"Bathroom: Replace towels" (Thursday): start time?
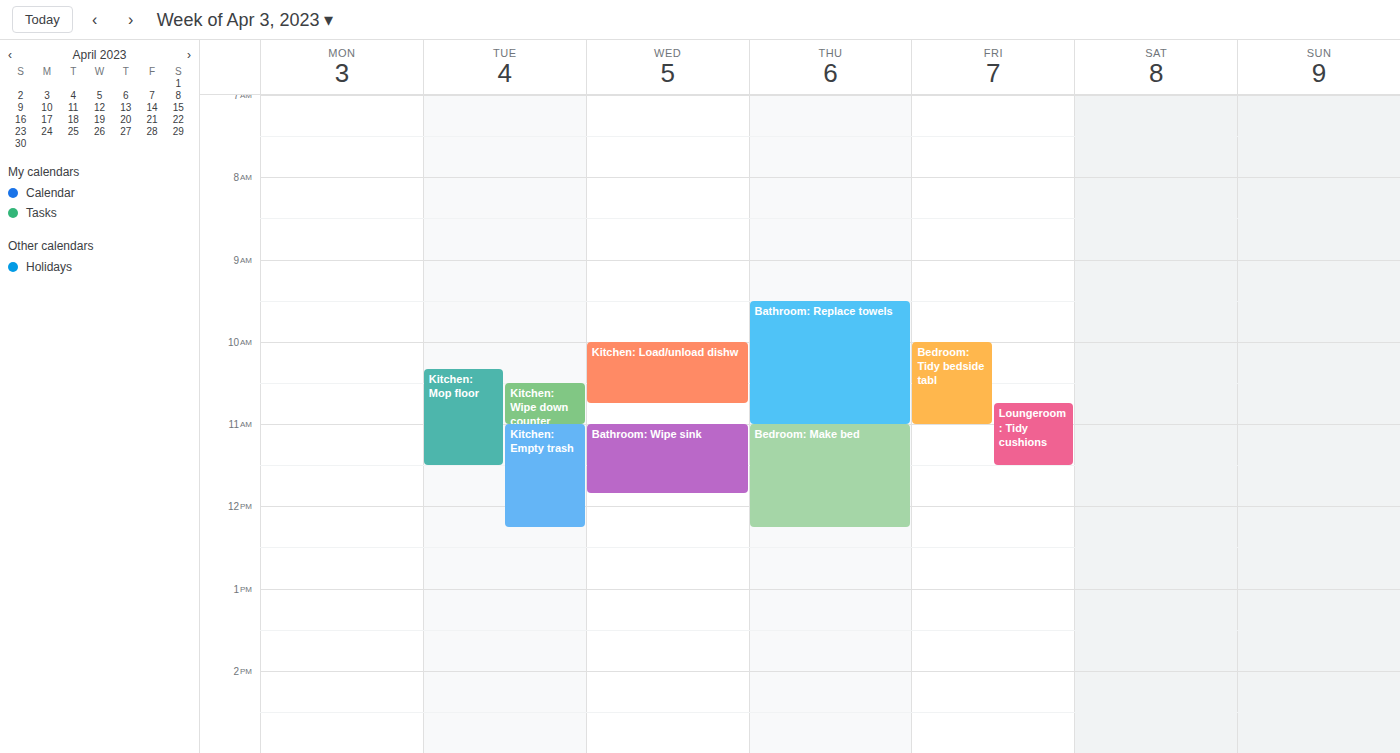
9:30 AM